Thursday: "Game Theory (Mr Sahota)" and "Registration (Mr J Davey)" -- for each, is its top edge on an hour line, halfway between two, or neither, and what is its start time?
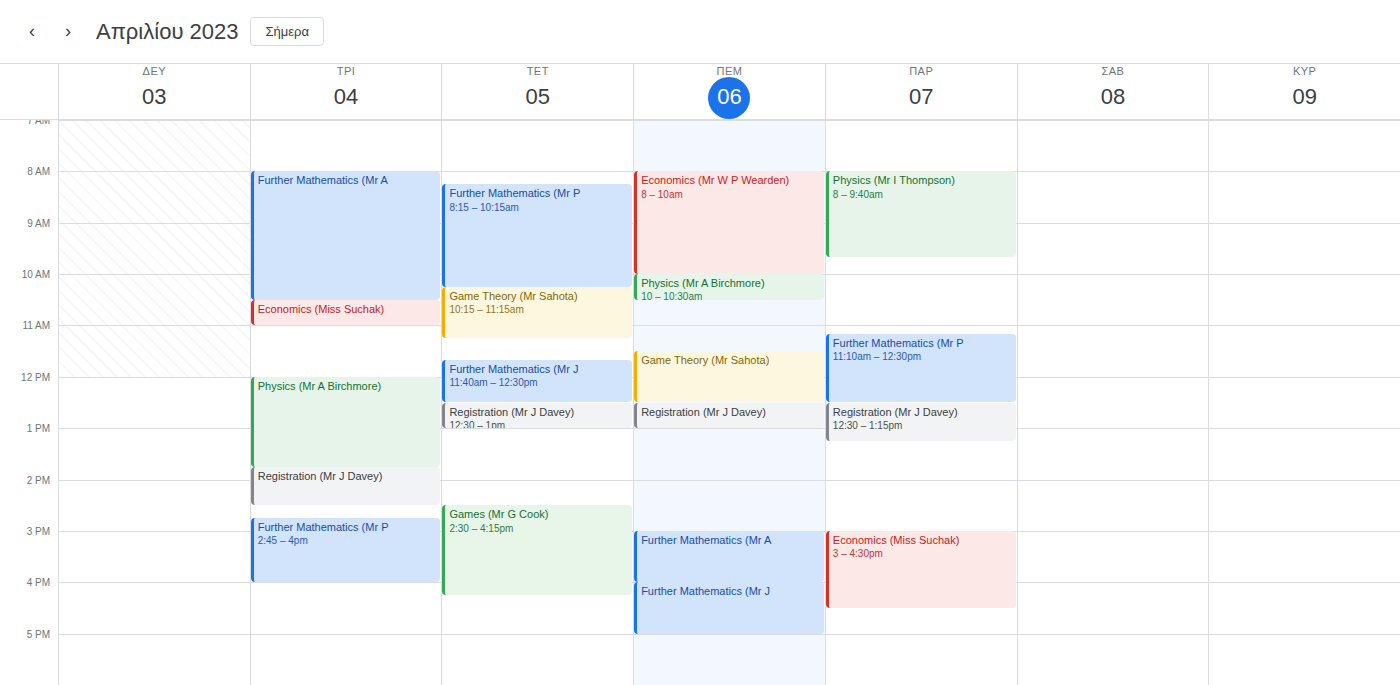
"Game Theory (Mr Sahota)": 11:30, halfway between the 11:00 and 12:00 lines. "Registration (Mr J Davey)": 12:30, halfway between the 12:00 and 13:00 lines.